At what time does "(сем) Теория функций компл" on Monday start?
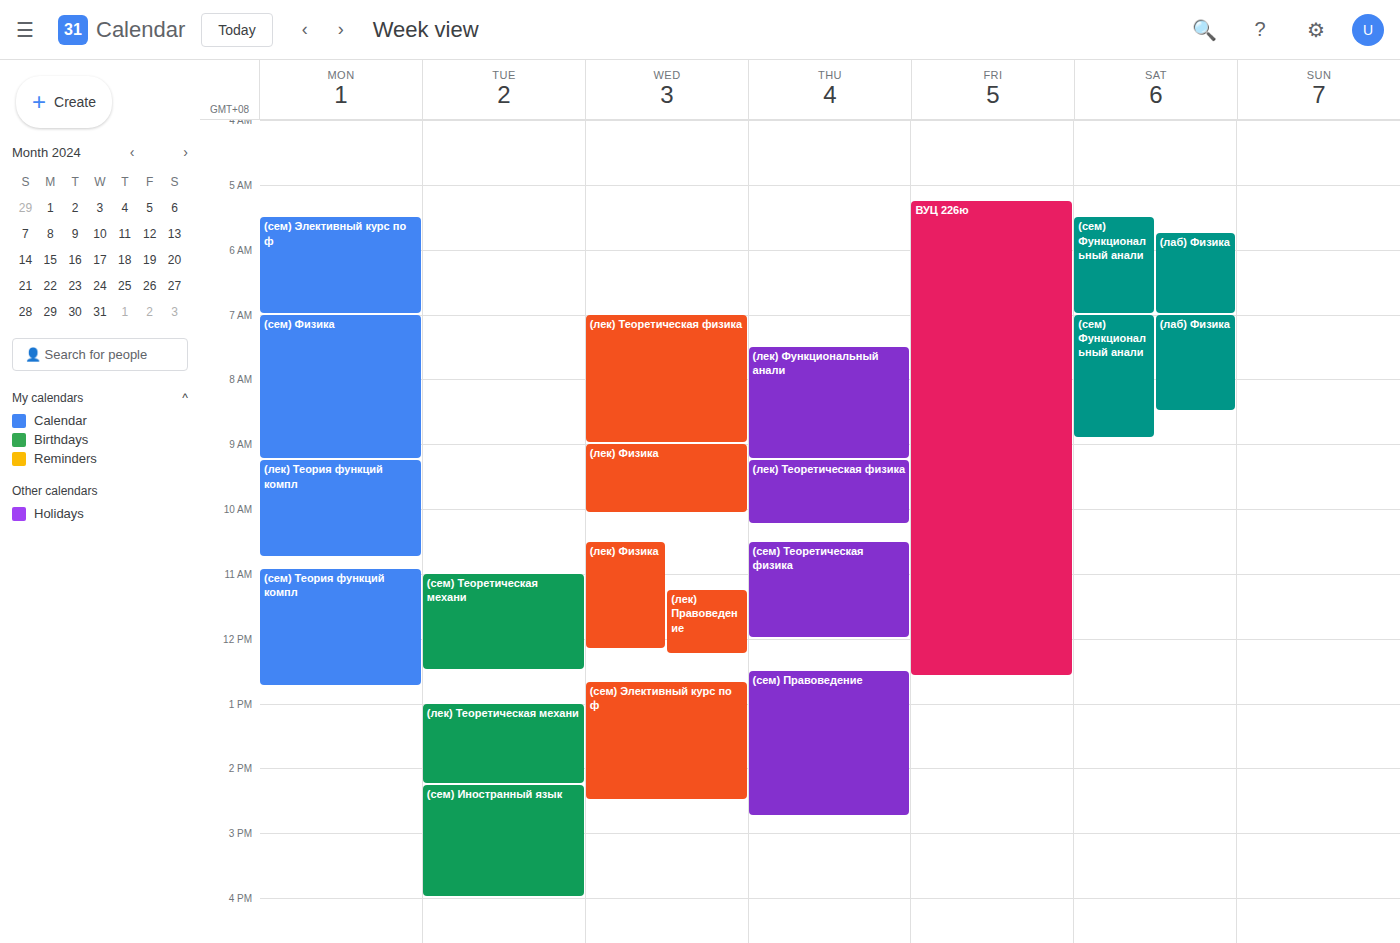
10:55 AM